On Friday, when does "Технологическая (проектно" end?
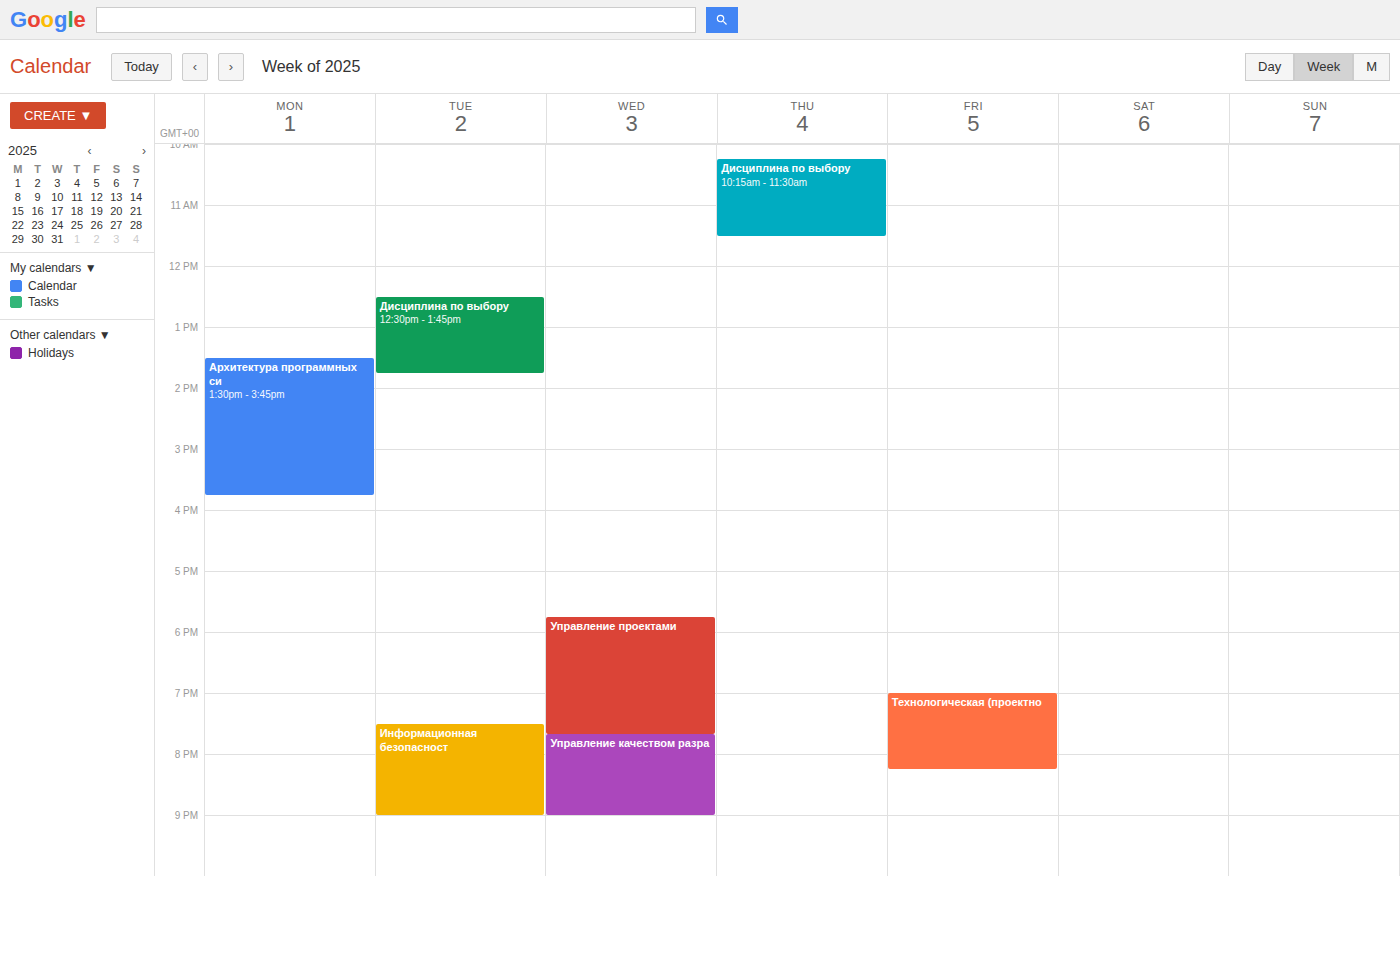
8:15 PM